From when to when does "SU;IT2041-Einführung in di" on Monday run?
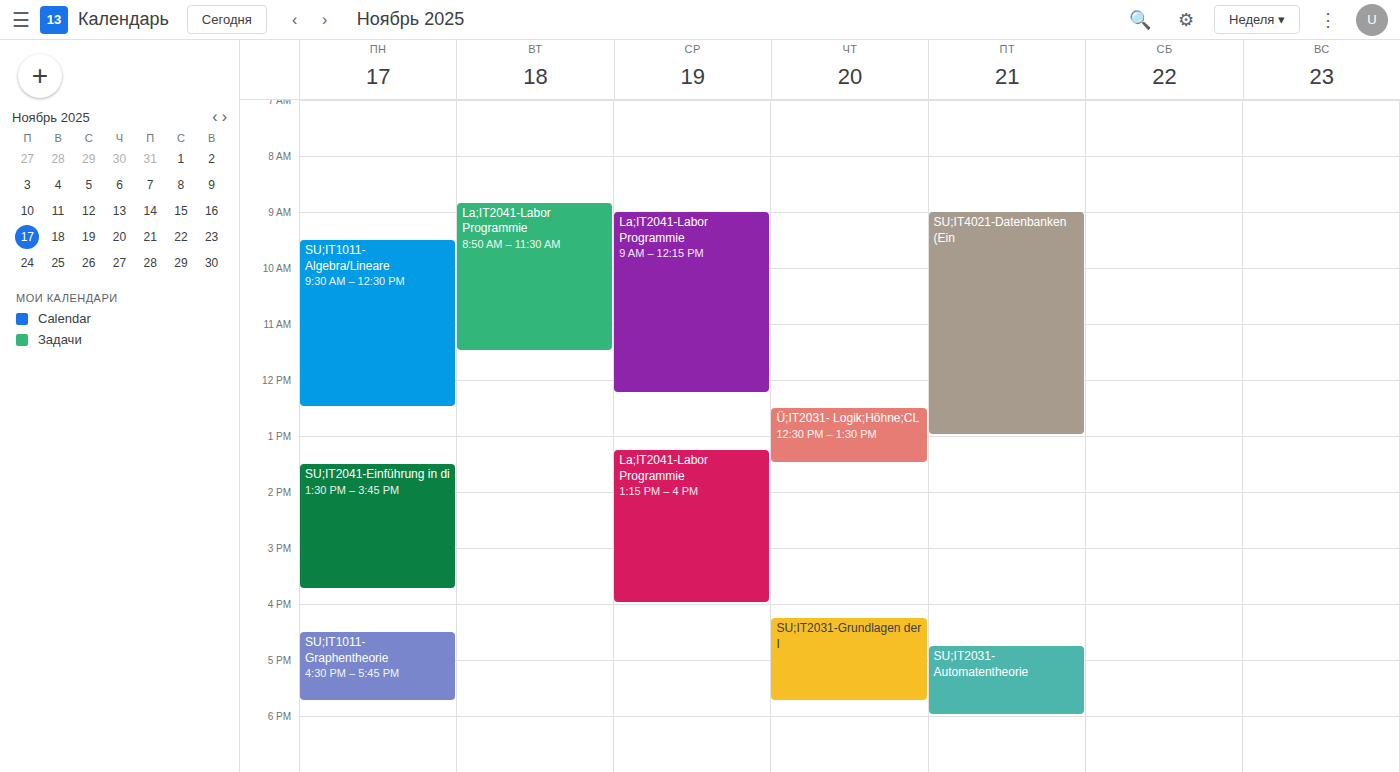
1:30 PM to 3:45 PM